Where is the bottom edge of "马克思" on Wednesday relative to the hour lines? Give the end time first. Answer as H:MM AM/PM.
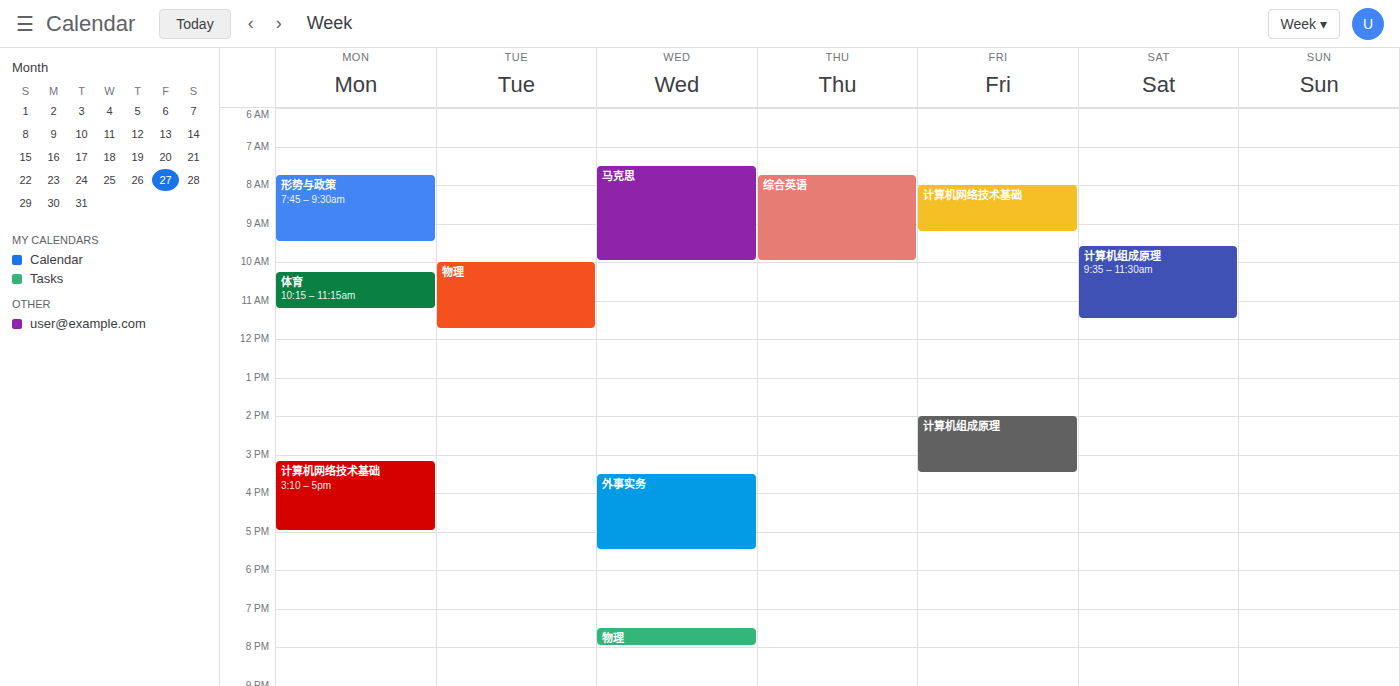
10:00 AM -- exactly on the 10 AM line.